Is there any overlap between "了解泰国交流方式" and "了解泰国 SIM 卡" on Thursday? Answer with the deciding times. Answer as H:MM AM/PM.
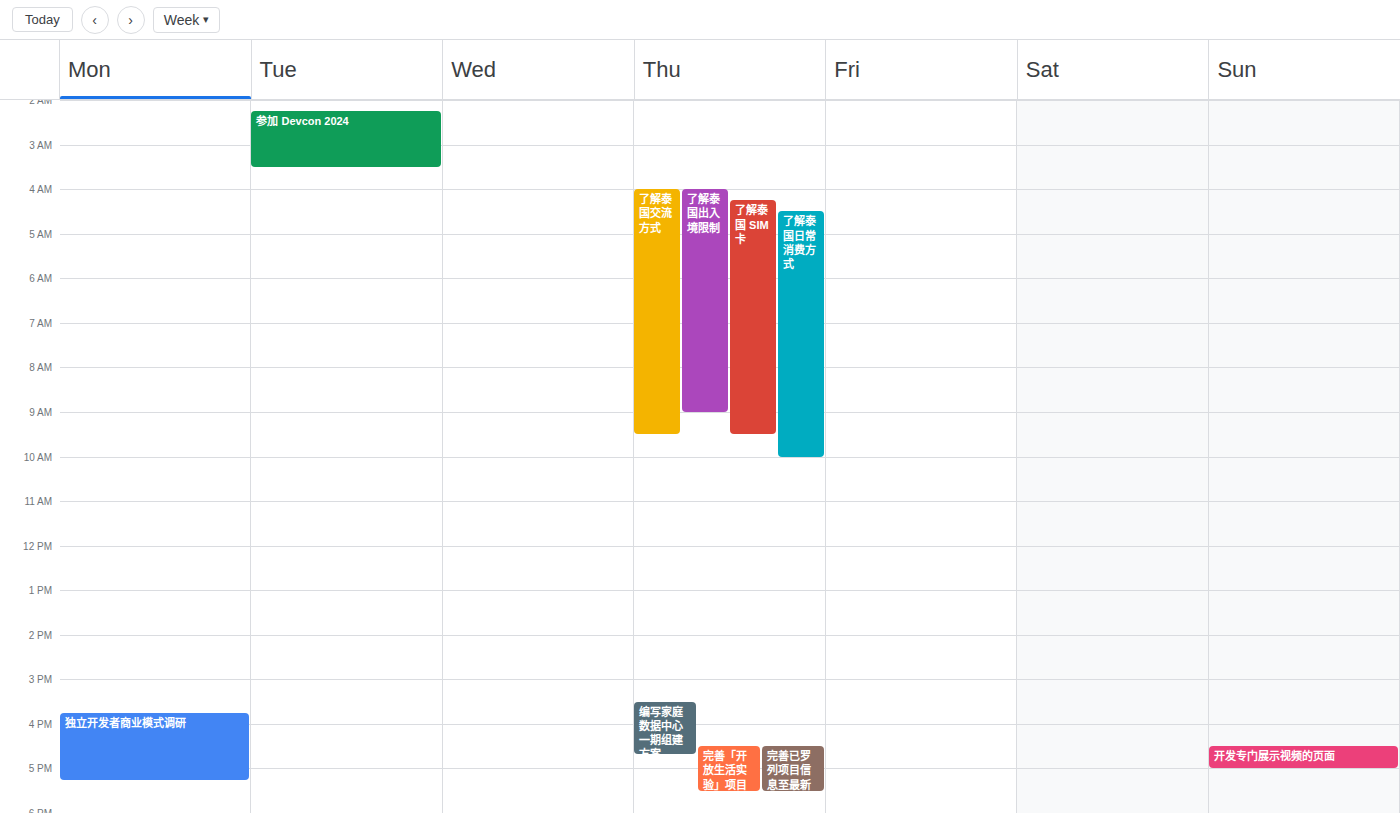
"了解泰国 SIM 卡" runs 4:15 AM to 9:30 AM, inside "了解泰国交流方式" -- they overlap.